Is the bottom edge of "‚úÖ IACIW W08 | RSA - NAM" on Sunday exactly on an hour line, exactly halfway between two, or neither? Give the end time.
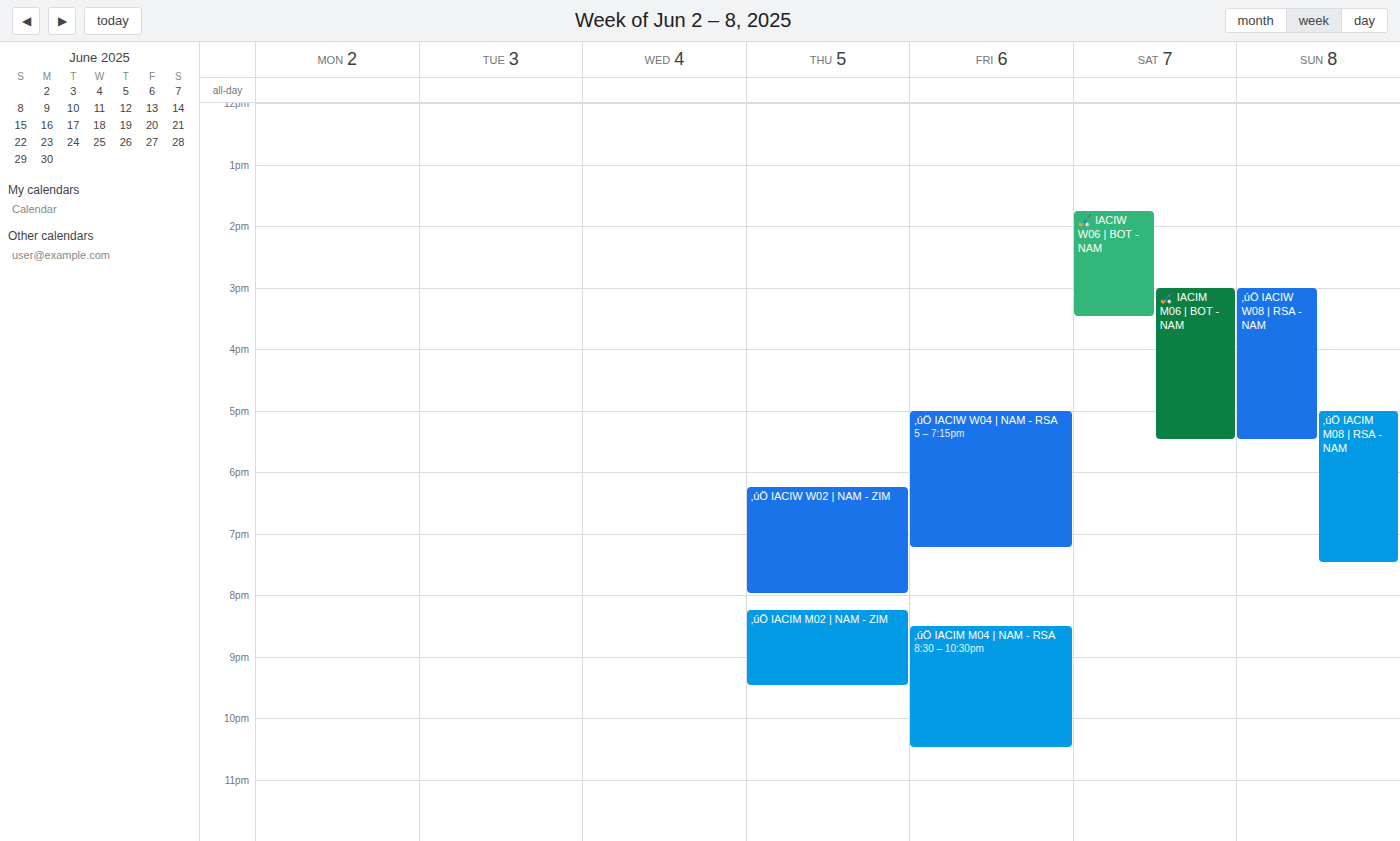
17:30 -- halfway between the 17:00 and 18:00 lines.